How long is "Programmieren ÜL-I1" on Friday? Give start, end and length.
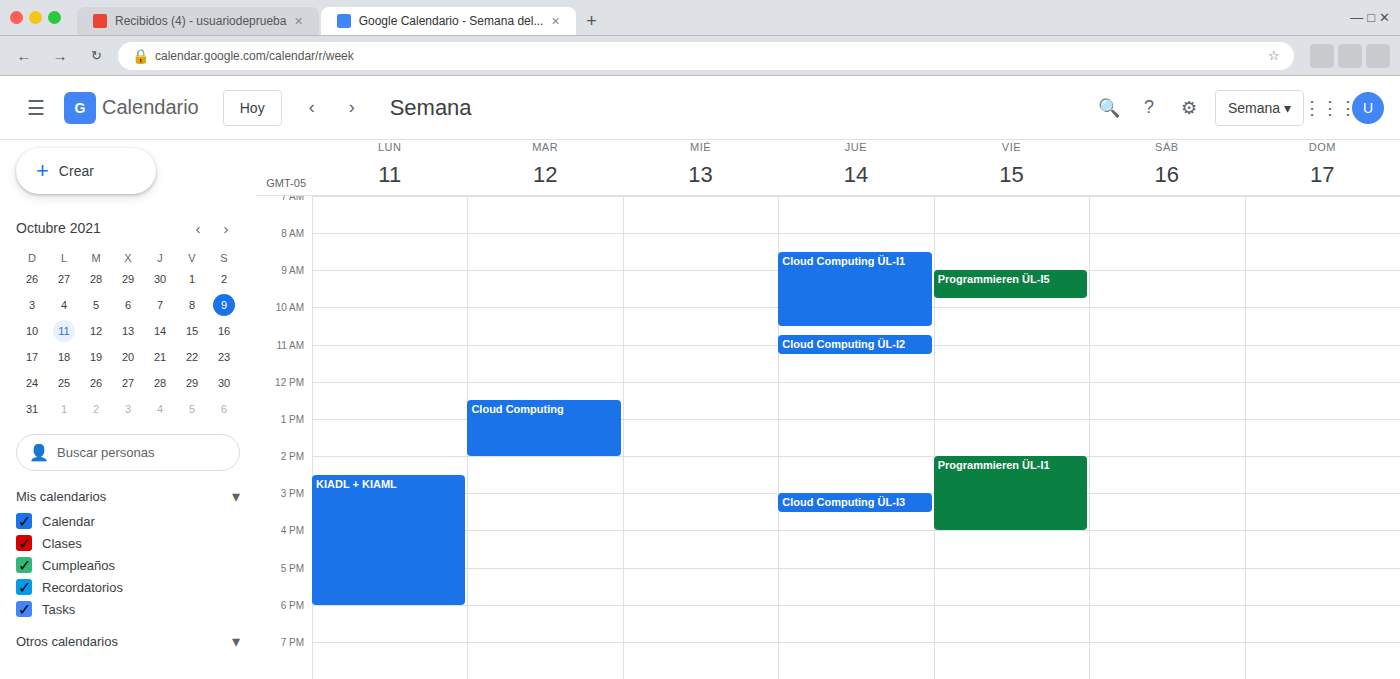
2:00 PM to 4:00 PM, 2 hours